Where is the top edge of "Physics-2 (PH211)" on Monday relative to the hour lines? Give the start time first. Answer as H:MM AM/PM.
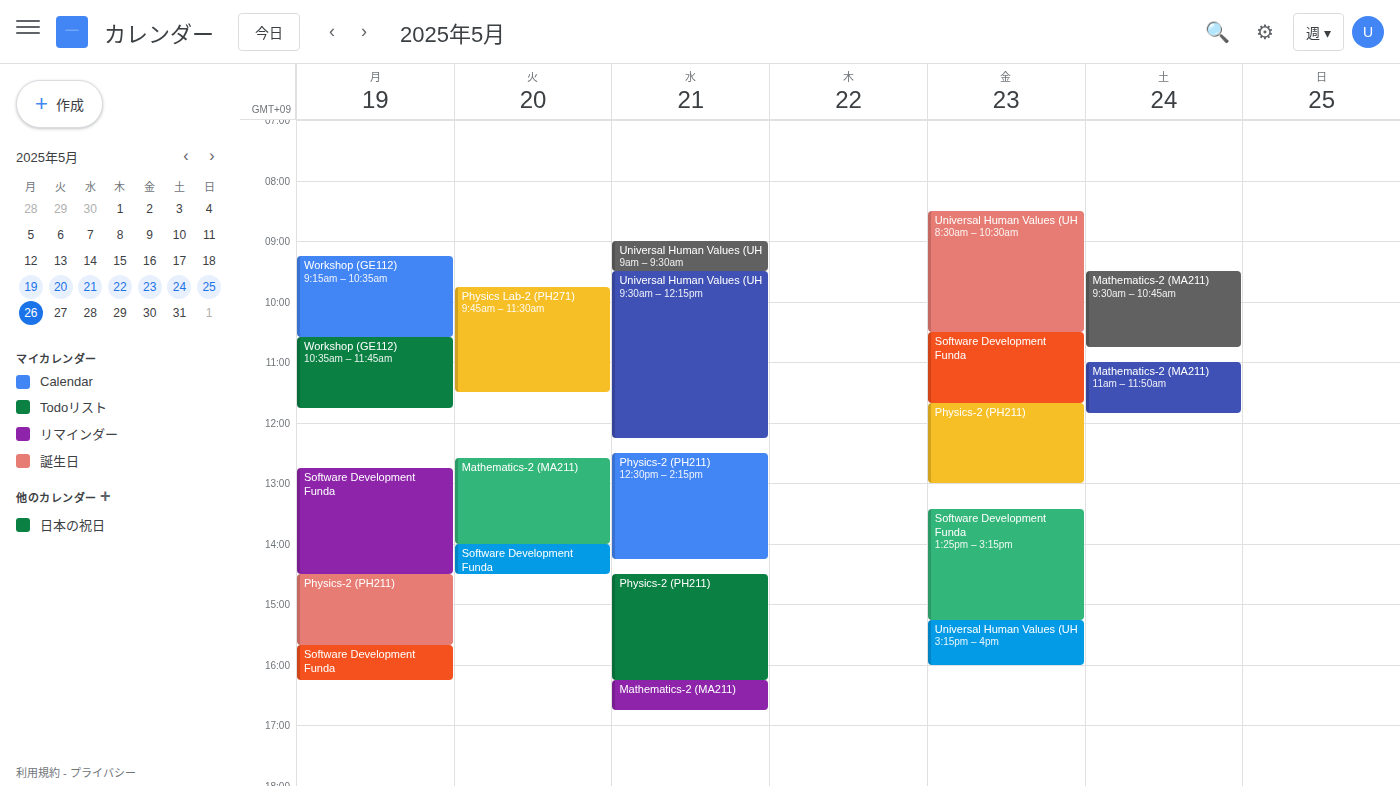
2:30 PM -- halfway between the 2 PM and 3 PM lines.